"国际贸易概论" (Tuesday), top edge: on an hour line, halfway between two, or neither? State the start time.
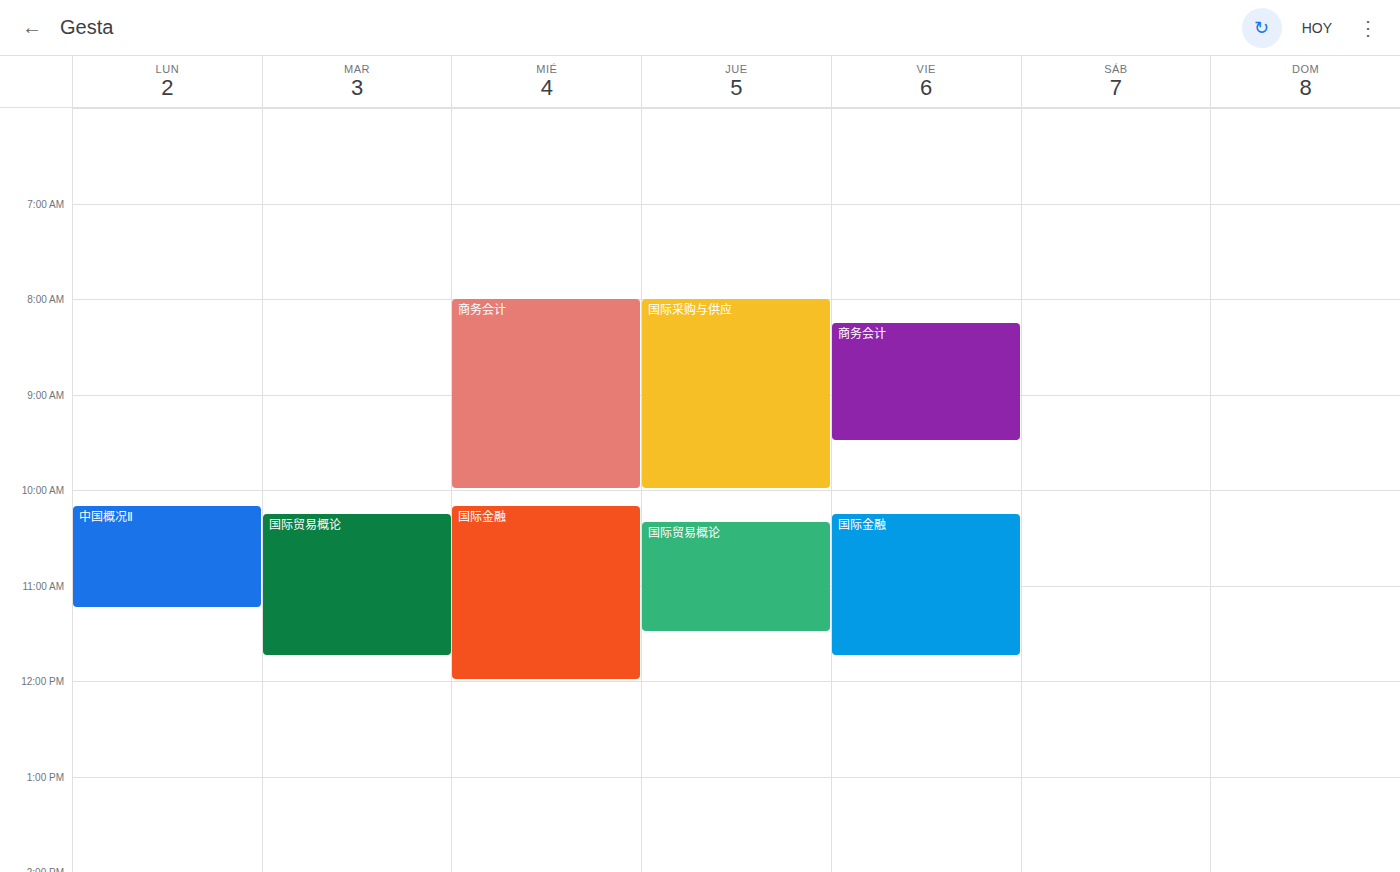
10:15 AM -- neither: a quarter of the way from the 10 AM line to the 11 AM line.